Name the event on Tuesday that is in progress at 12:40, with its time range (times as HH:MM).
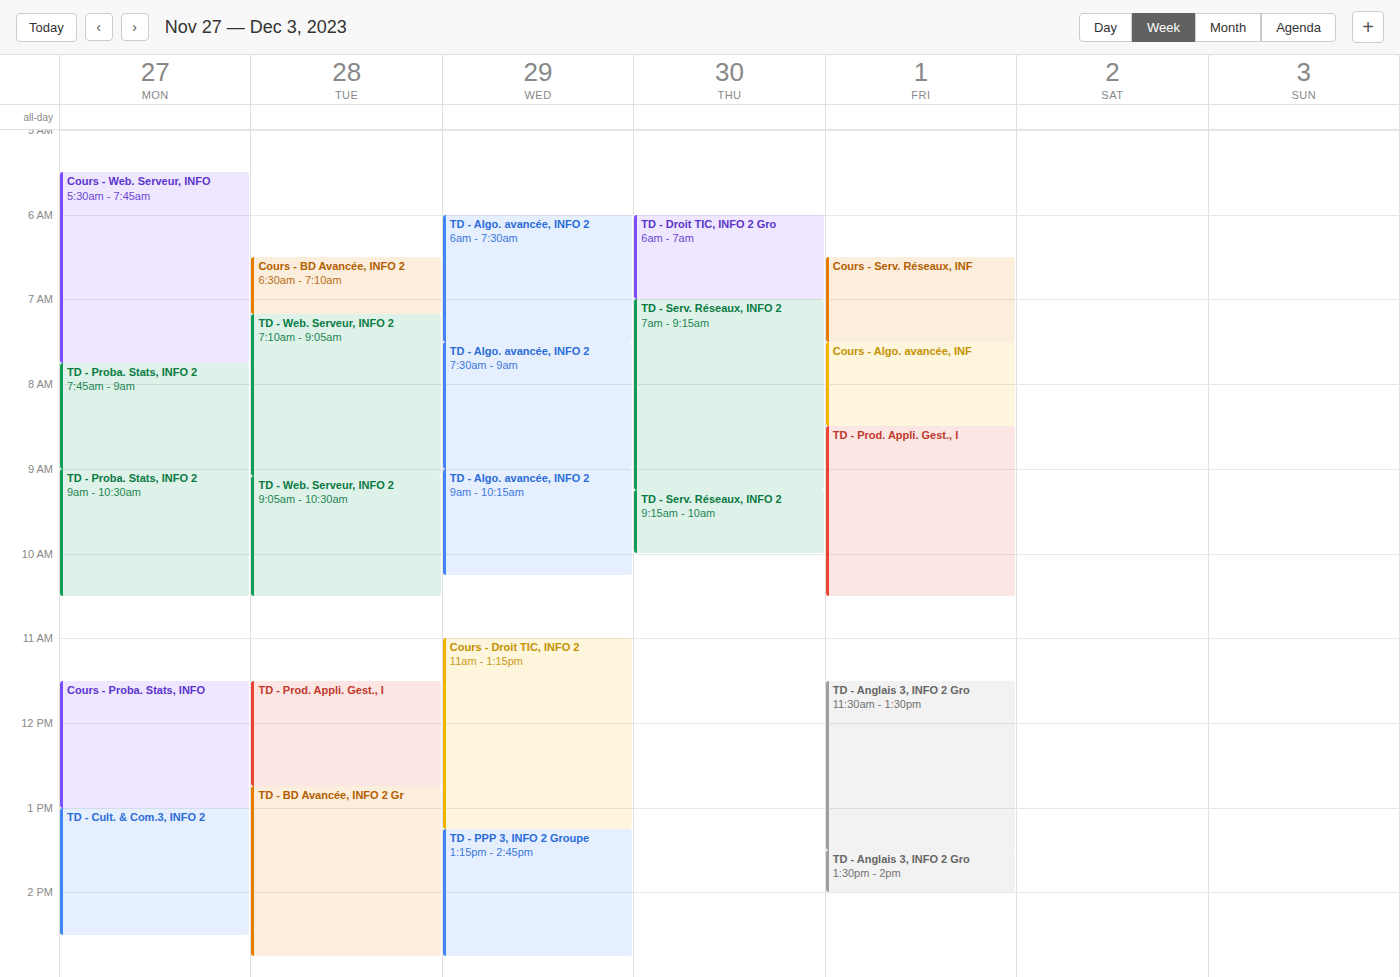
"TD - Prod. Appli. Gest., I", 11:30 to 12:45